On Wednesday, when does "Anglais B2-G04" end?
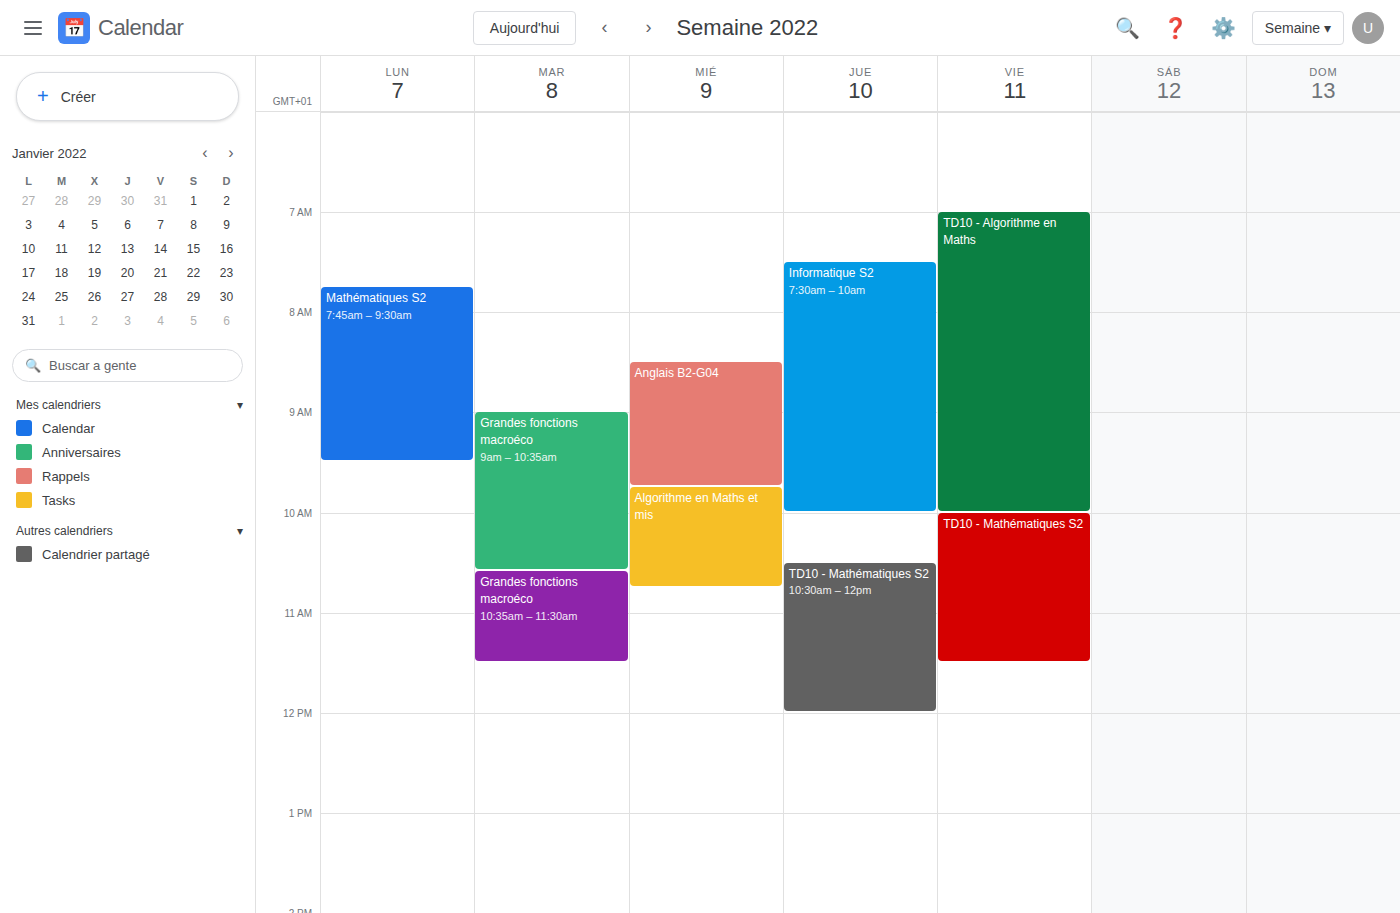
9:45 AM